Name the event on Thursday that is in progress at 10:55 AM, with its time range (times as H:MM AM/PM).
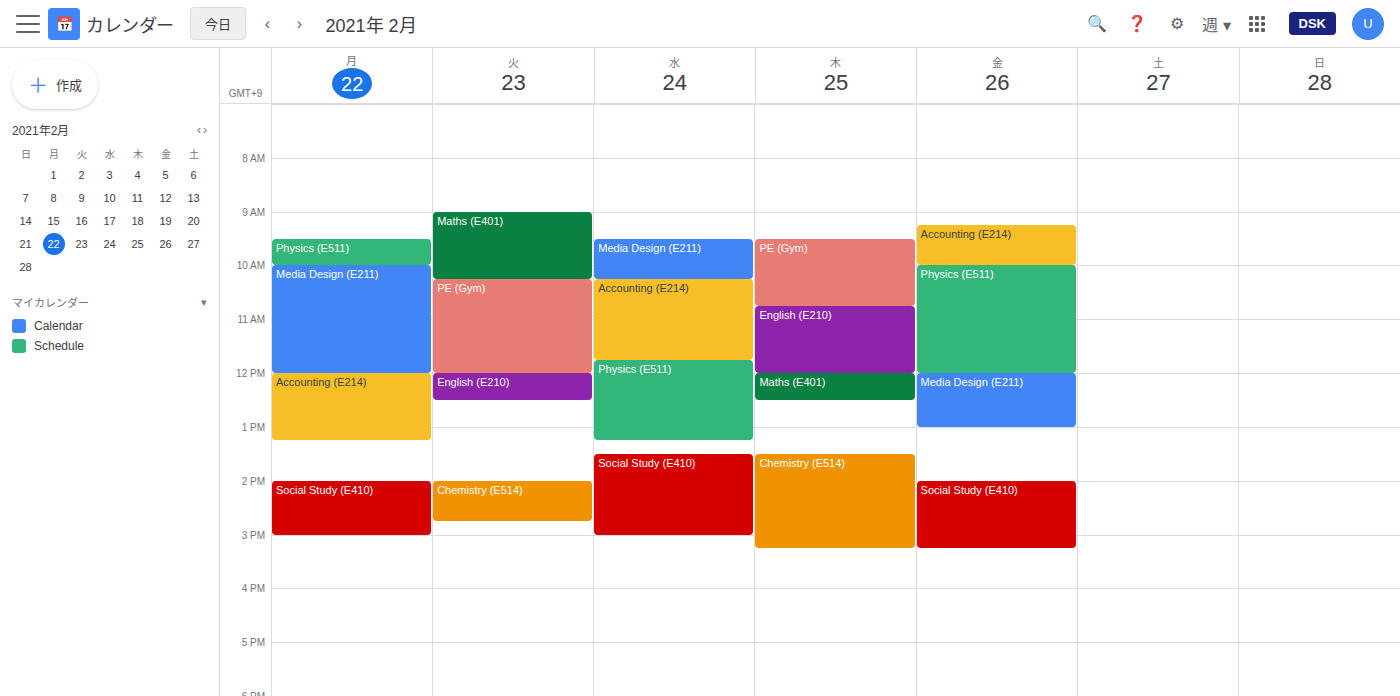
"English (E210)", 10:45 AM to 12:00 PM